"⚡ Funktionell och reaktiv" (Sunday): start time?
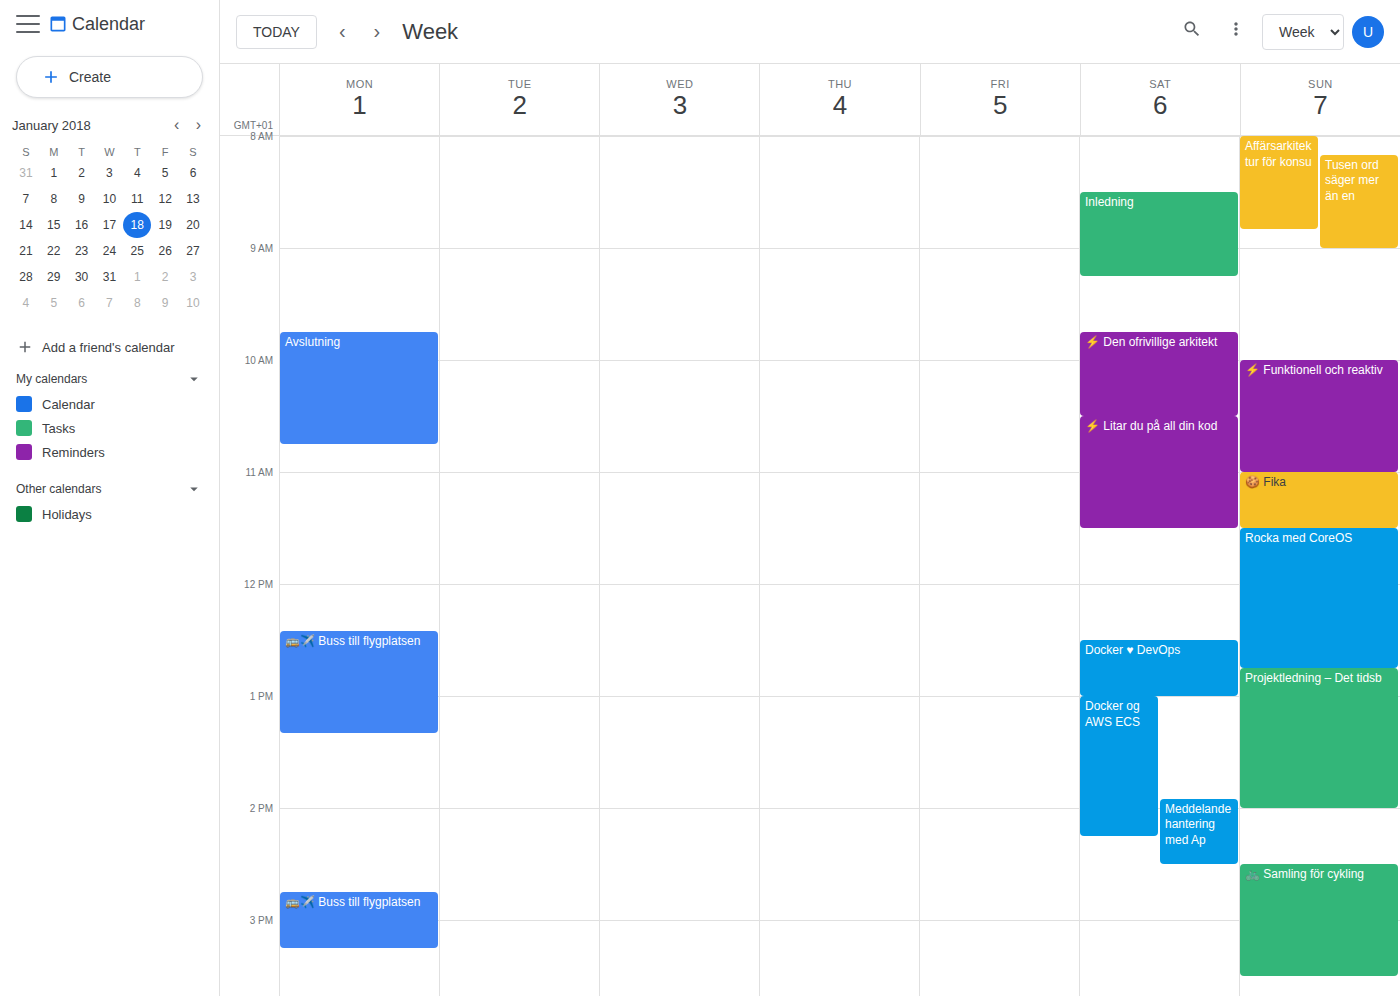
10:00 AM